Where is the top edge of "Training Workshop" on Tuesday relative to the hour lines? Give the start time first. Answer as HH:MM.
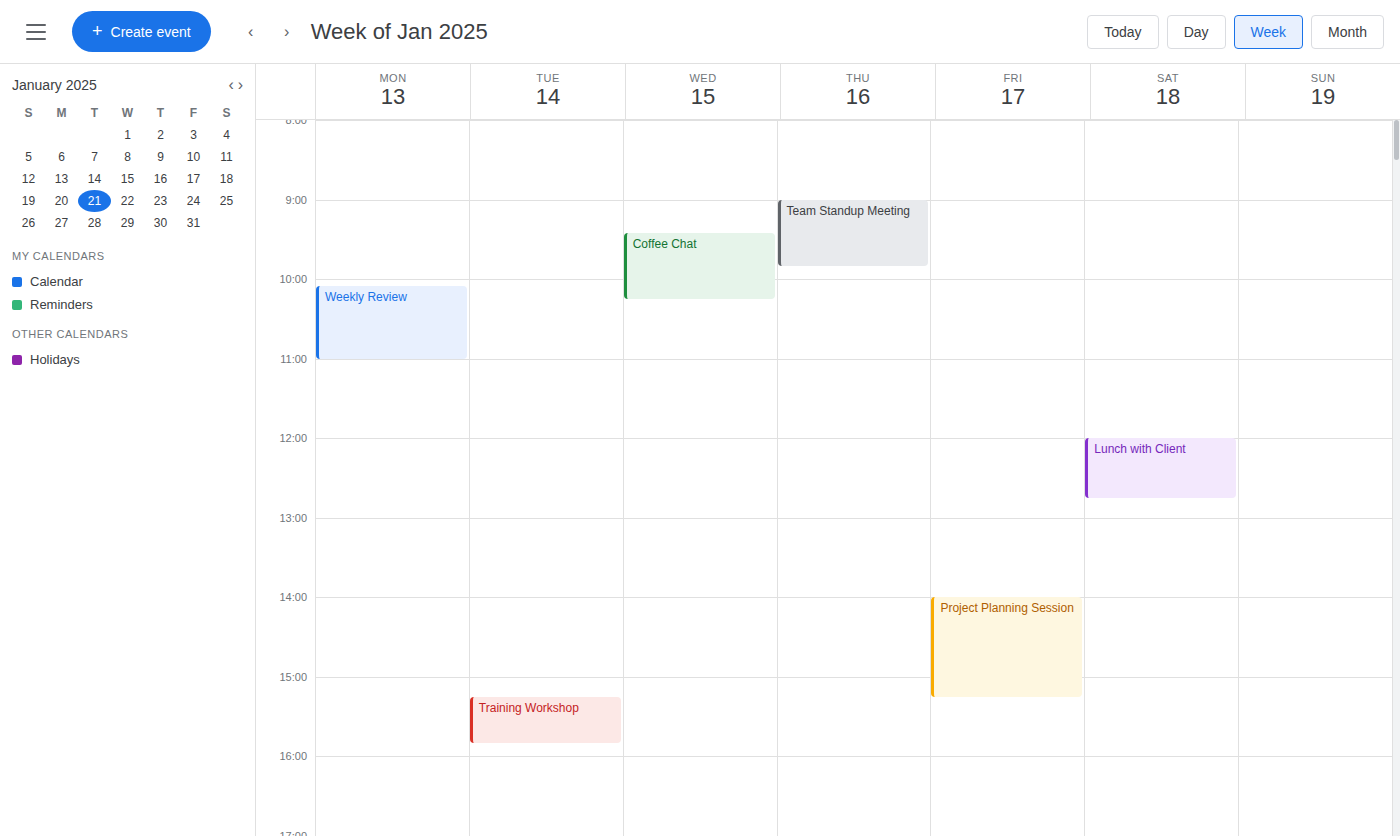
15:15 -- neither: a quarter of the way from the 15:00 line to the 16:00 line.